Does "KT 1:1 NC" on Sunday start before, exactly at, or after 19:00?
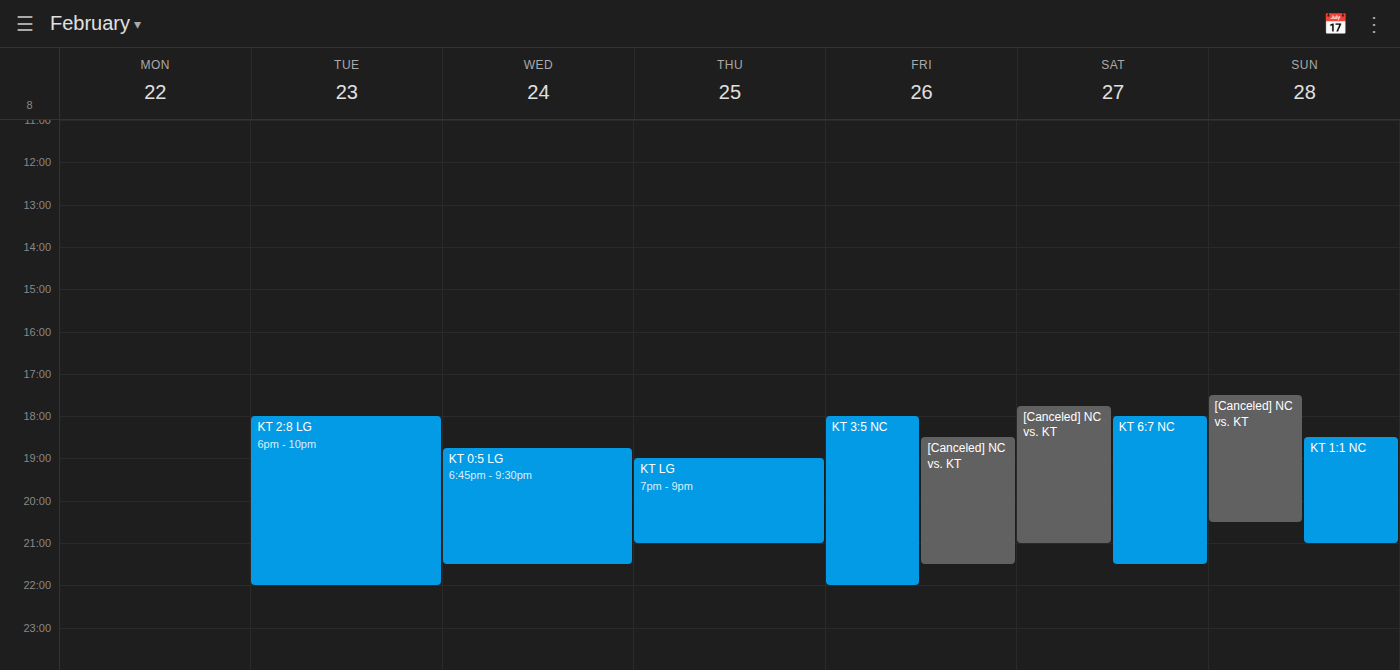
18:30 -- before 19:00, 30 minutes above the 19:00 line.